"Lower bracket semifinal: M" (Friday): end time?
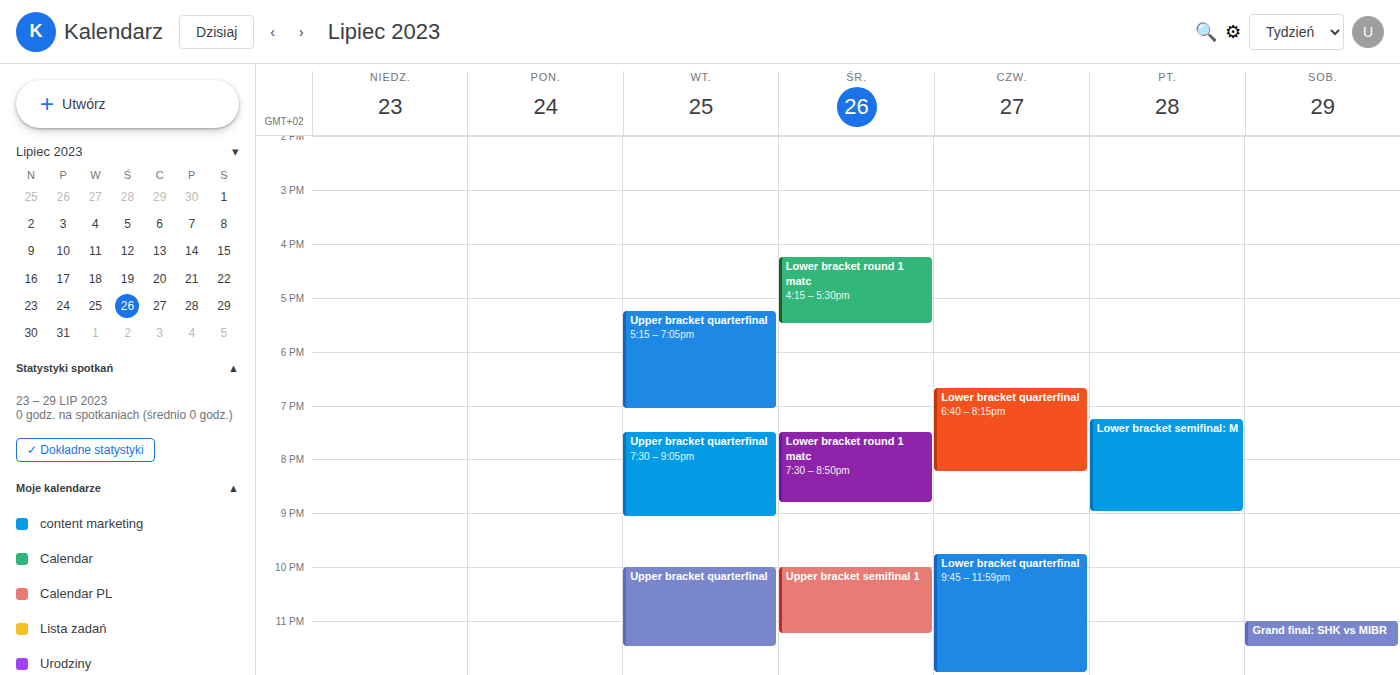
9:00 PM